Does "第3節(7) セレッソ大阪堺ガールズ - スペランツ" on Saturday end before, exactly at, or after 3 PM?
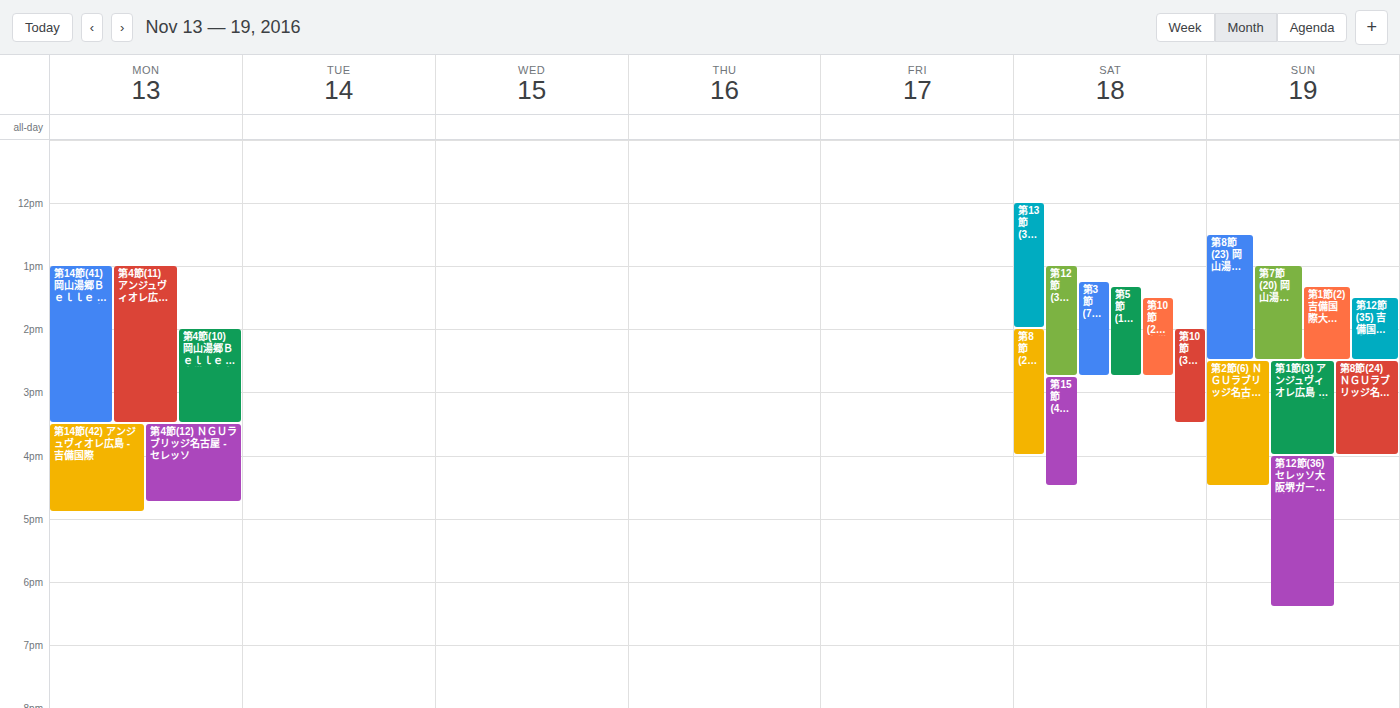
2:45 PM -- before 3 PM, 15 minutes above the 3 PM line.